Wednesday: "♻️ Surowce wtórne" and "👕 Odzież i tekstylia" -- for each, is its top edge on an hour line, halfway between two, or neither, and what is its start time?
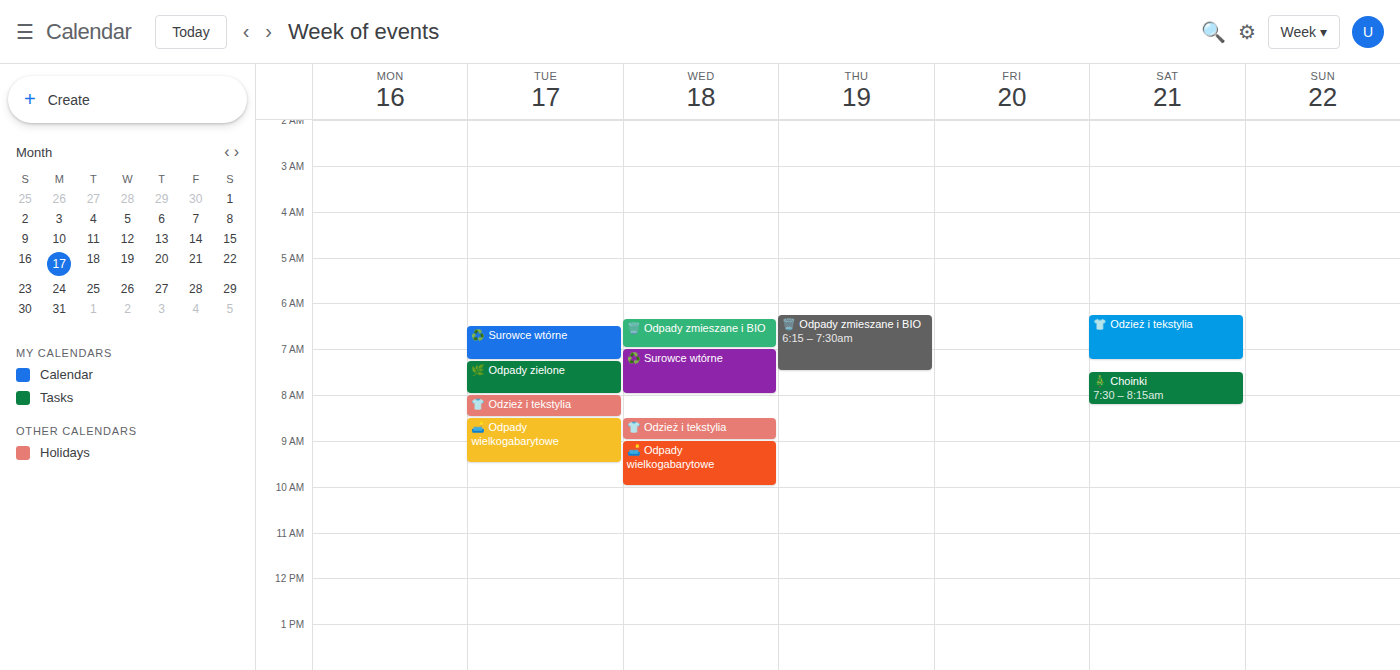
"♻️ Surowce wtórne": 7:00 AM, exactly on the 7 AM line. "👕 Odzież i tekstylia": 8:30 AM, halfway between the 8 AM and 9 AM lines.